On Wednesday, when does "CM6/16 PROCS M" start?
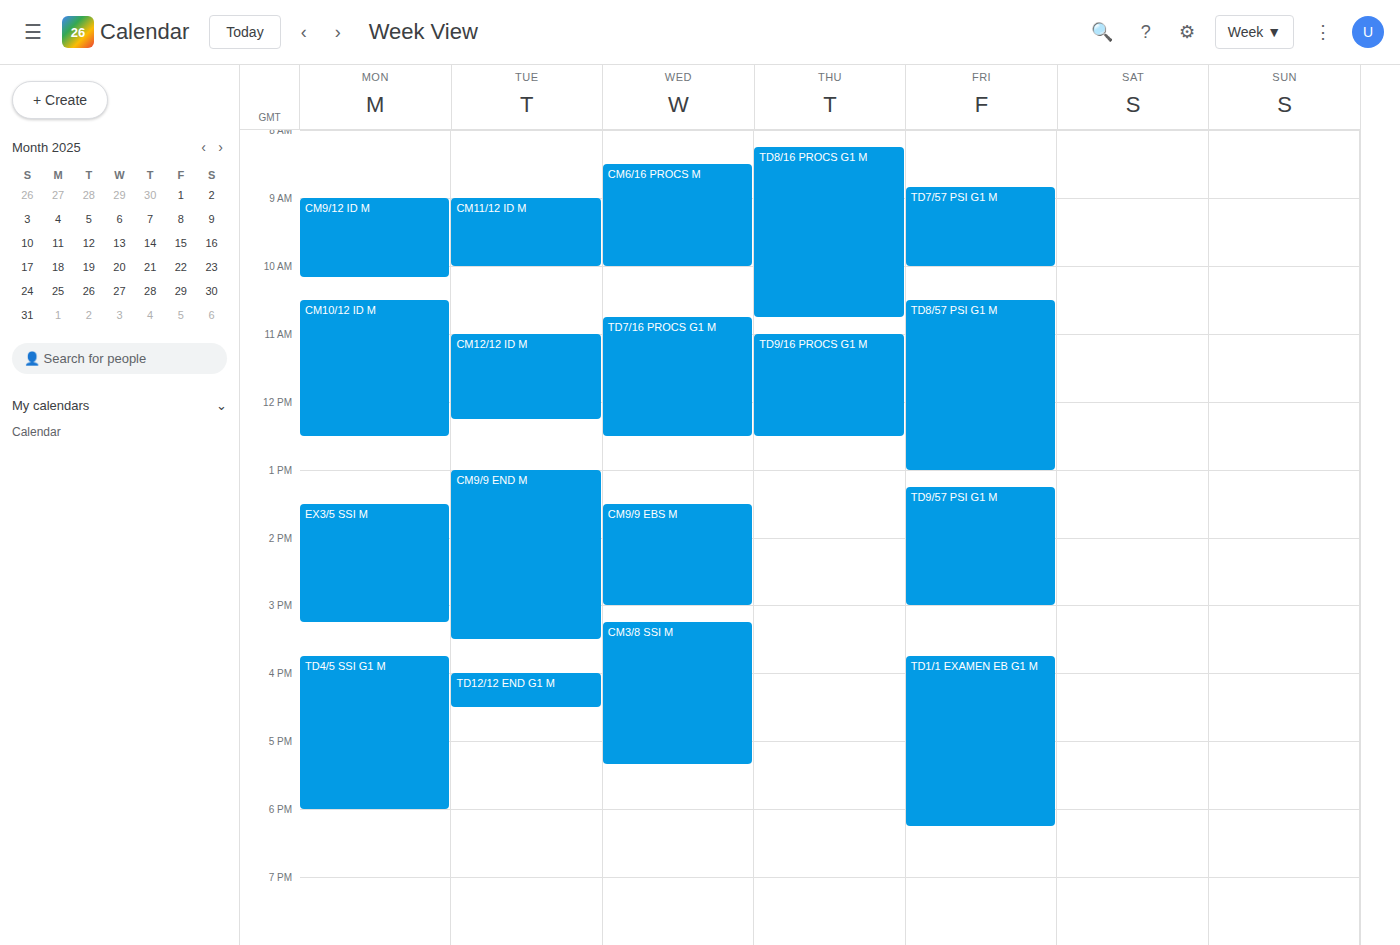
08:30